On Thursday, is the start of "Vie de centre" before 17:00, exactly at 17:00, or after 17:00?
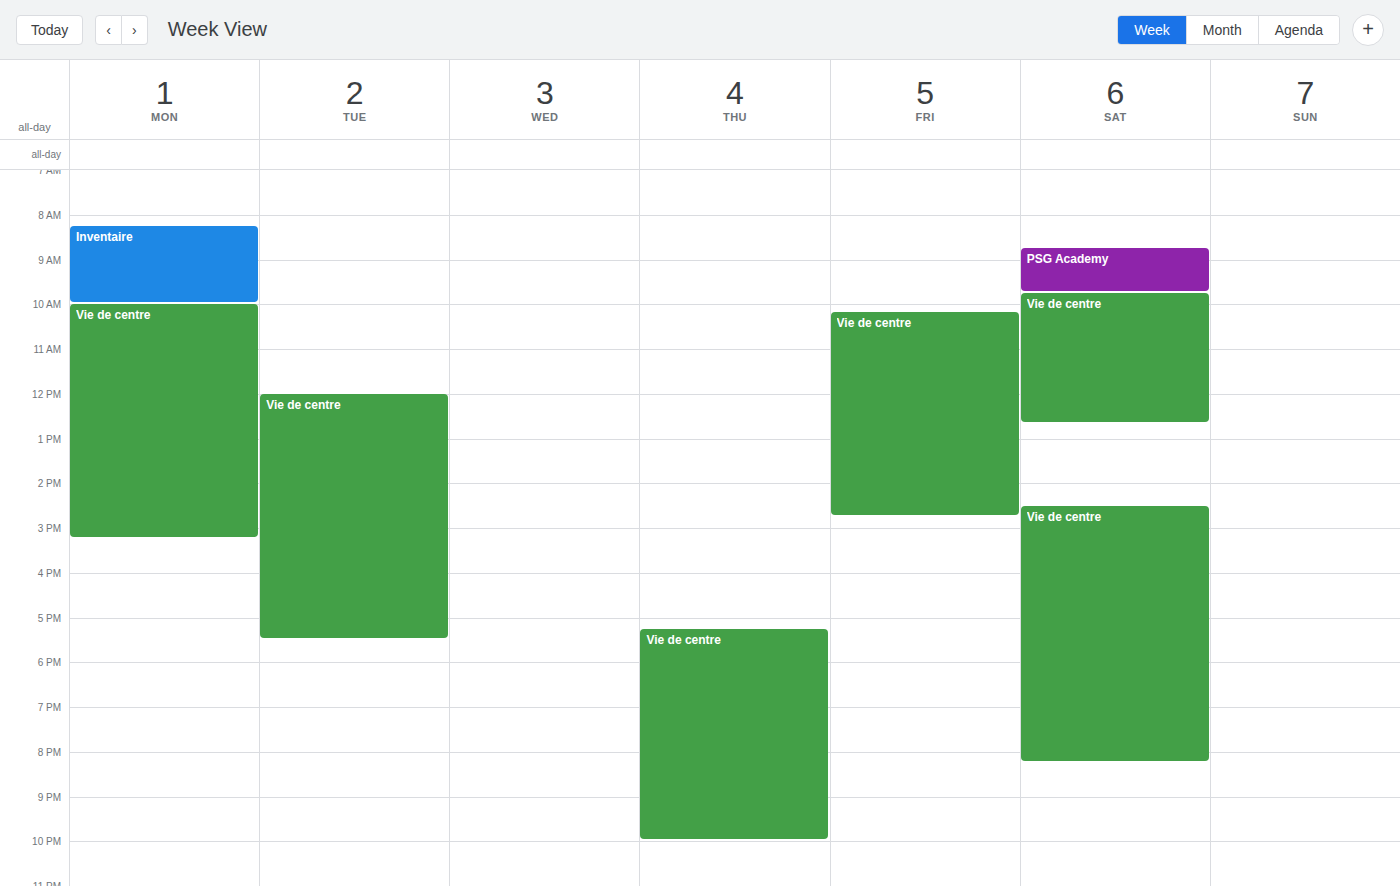
17:15 -- after 17:00, 15 minutes below the 17:00 line.